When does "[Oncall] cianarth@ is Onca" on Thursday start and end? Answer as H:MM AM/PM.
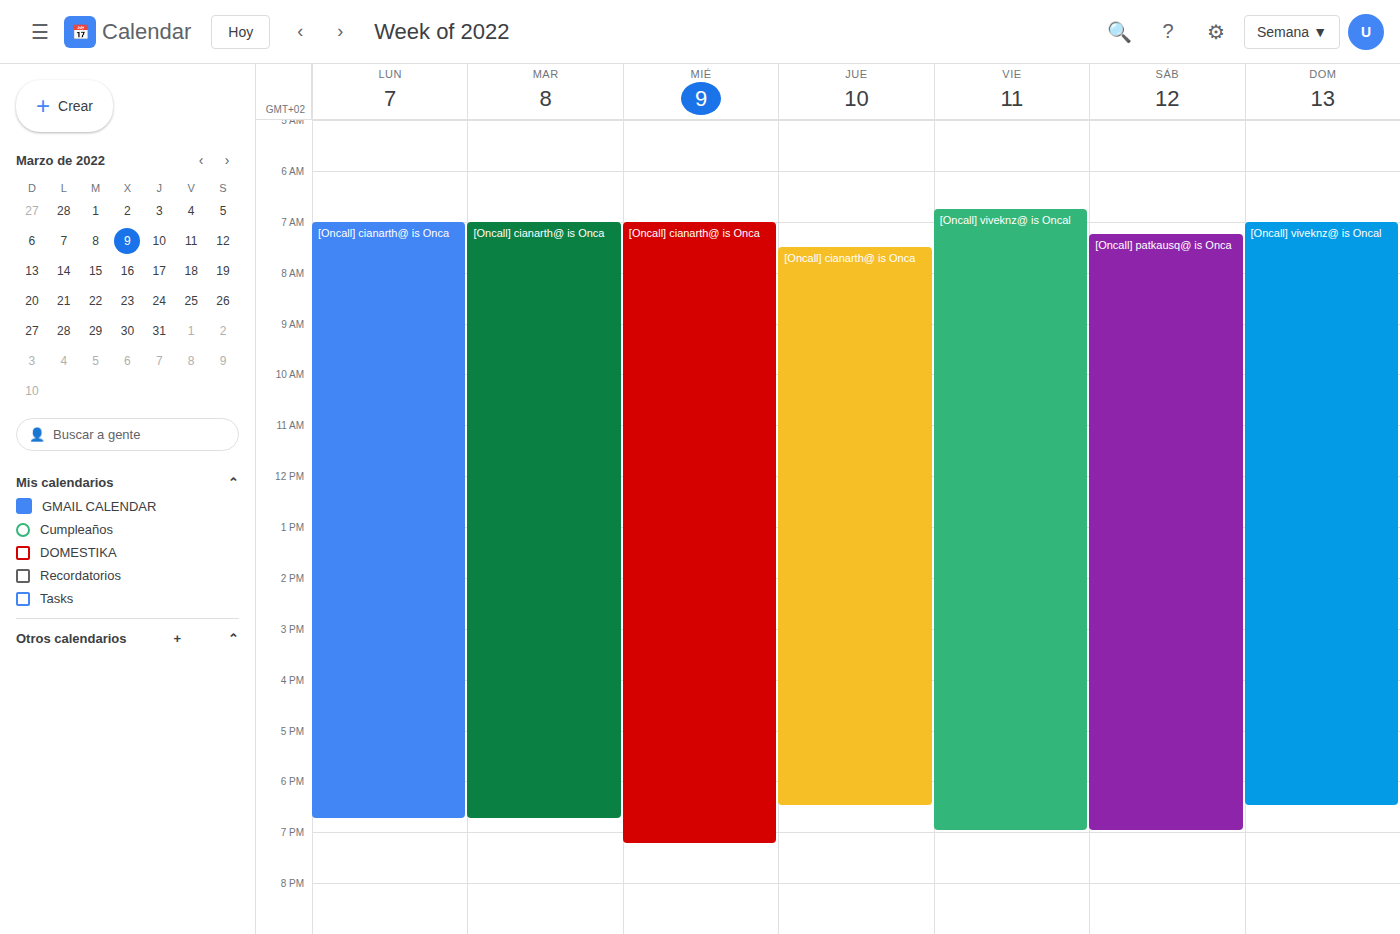
7:30 AM to 6:30 PM